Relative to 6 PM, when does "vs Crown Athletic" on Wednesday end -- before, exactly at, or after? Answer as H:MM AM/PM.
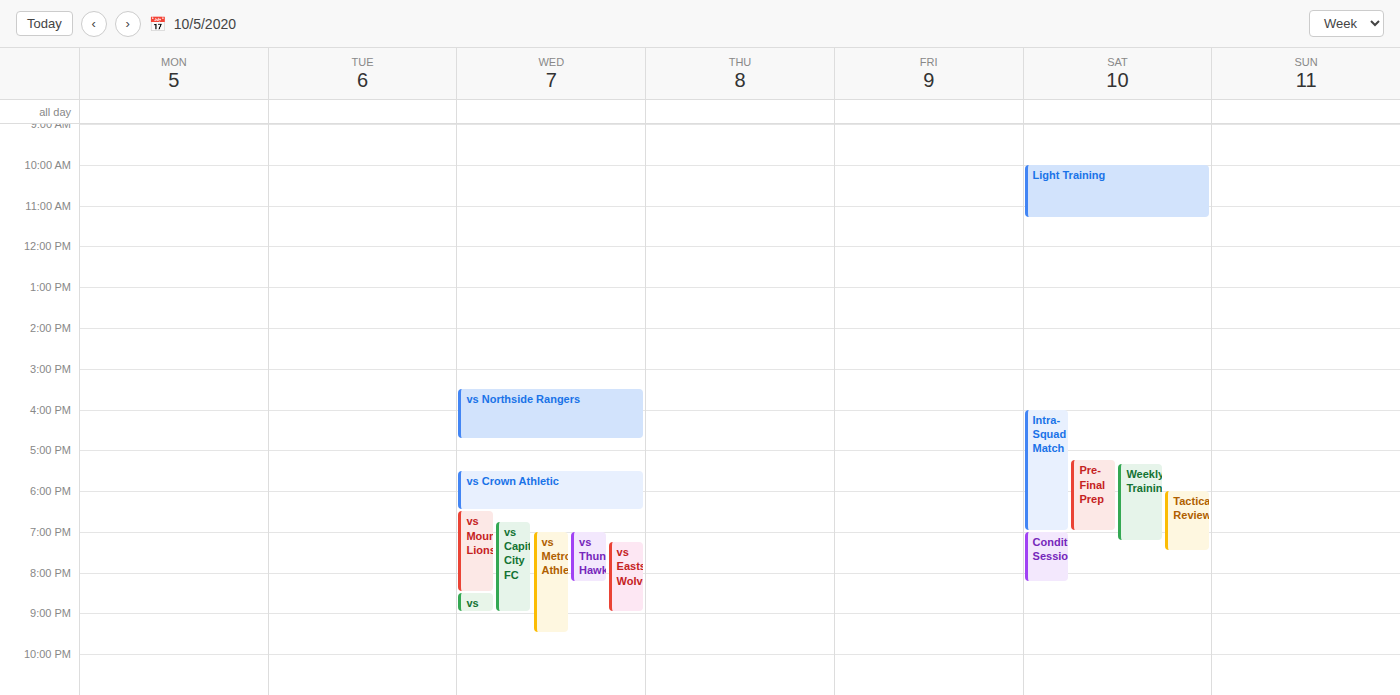
6:30 PM -- after 6 PM, 30 minutes below the 6 PM line.